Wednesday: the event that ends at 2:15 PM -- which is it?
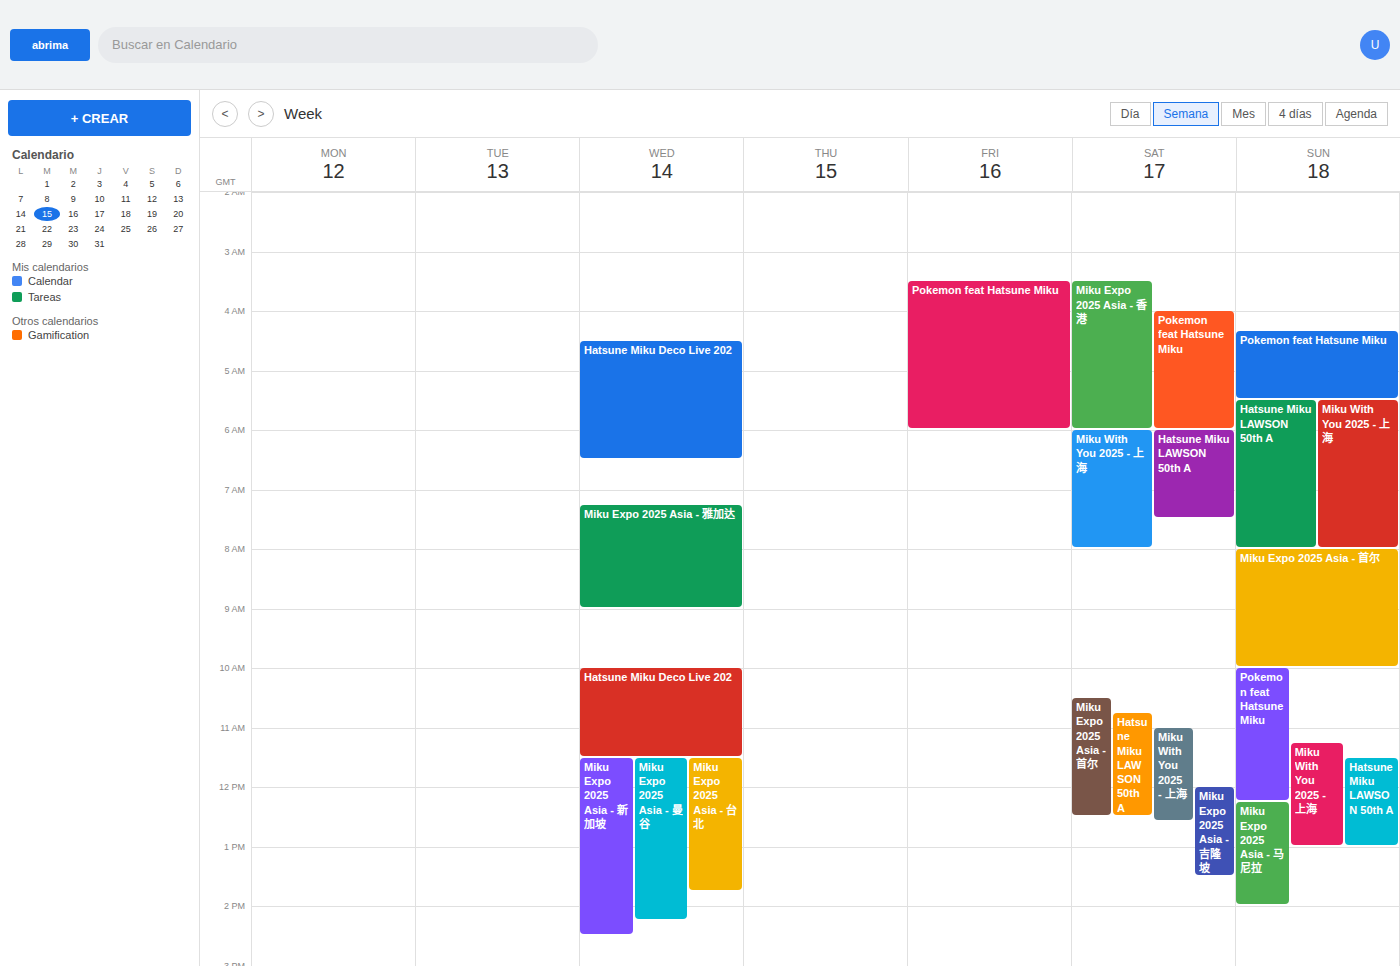
"Miku Expo 2025 Asia - 曼谷"